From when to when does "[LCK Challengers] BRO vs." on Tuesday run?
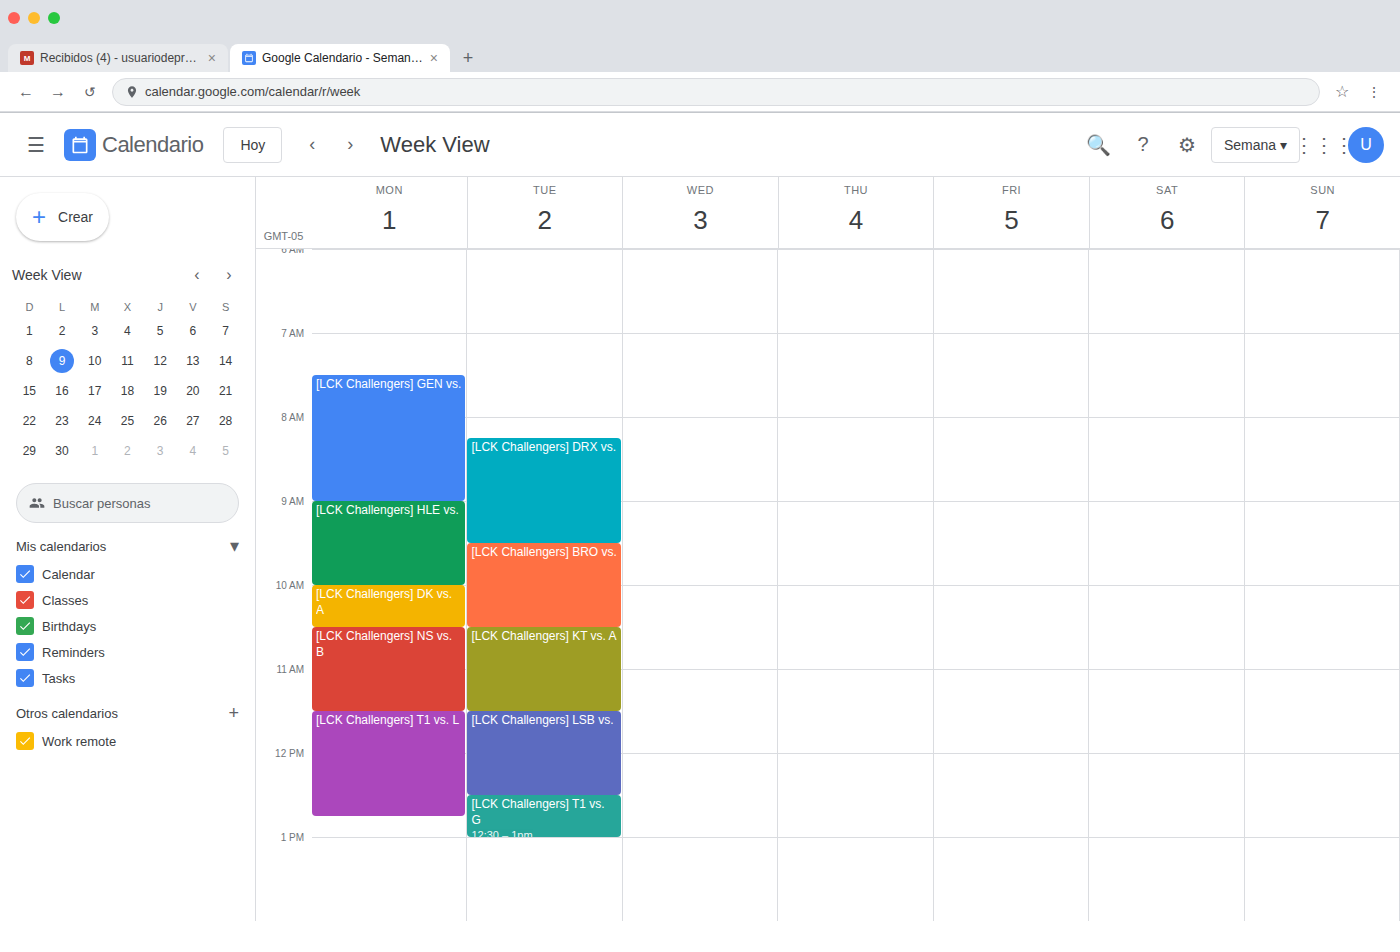
9:30 AM to 10:30 AM